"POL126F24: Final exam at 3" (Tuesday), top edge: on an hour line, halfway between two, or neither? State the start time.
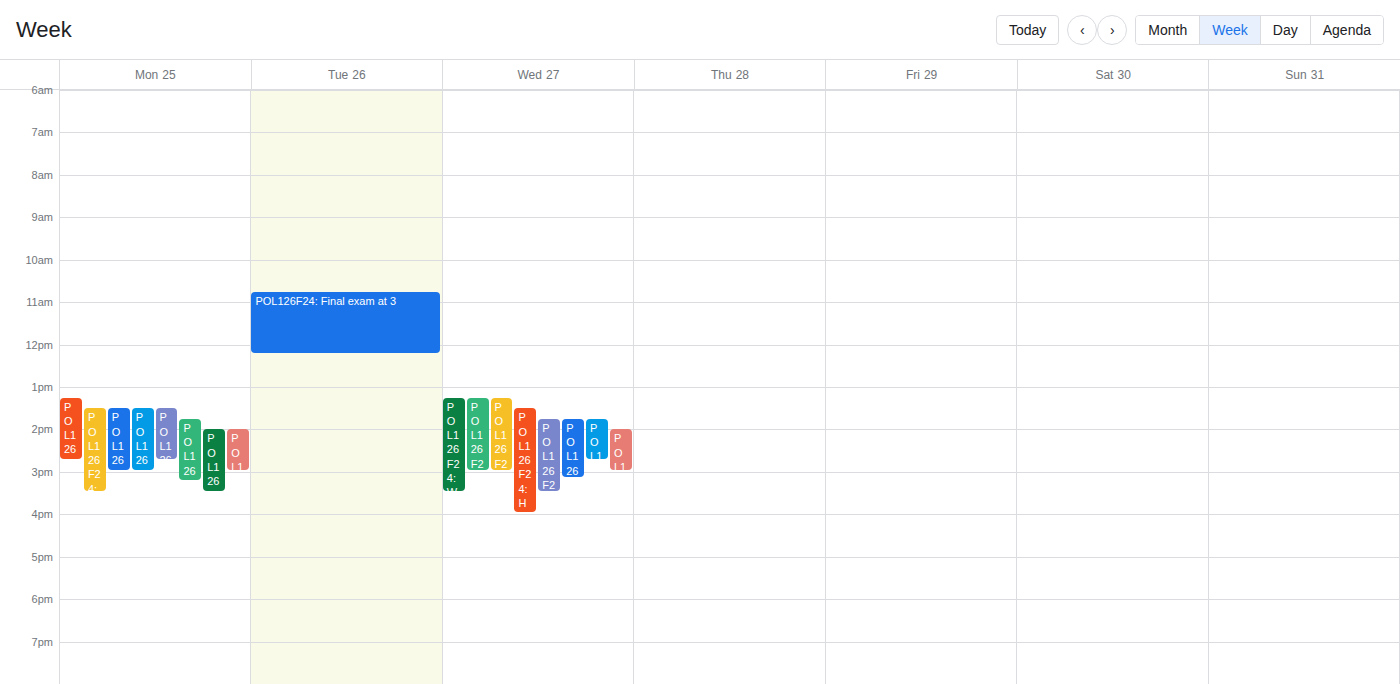
10:45 AM -- neither: three quarters of the way from the 10 AM line to the 11 AM line.